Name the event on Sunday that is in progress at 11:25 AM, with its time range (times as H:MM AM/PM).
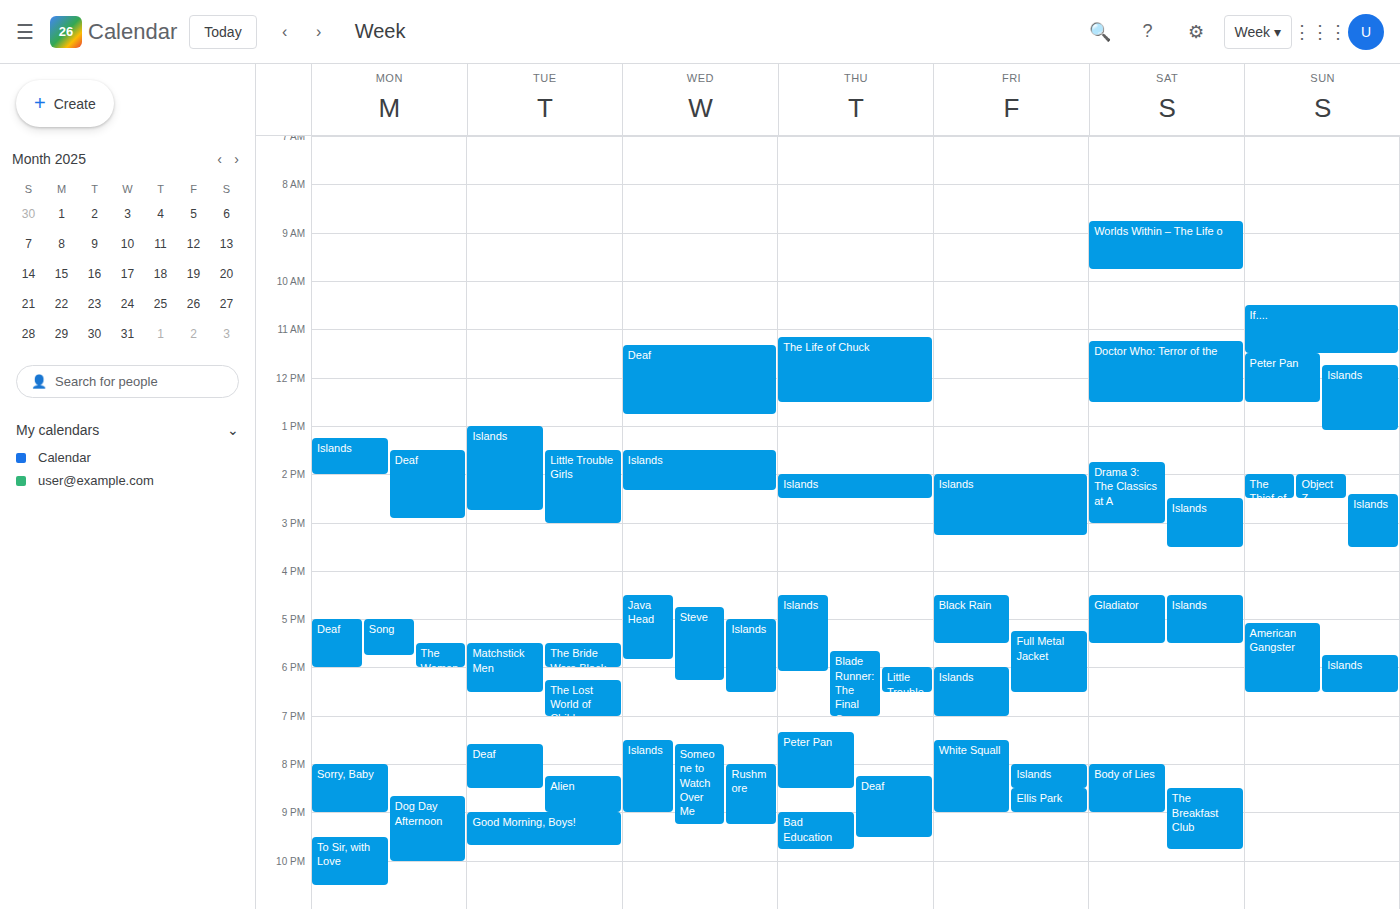
"If....", 10:30 AM to 11:30 AM